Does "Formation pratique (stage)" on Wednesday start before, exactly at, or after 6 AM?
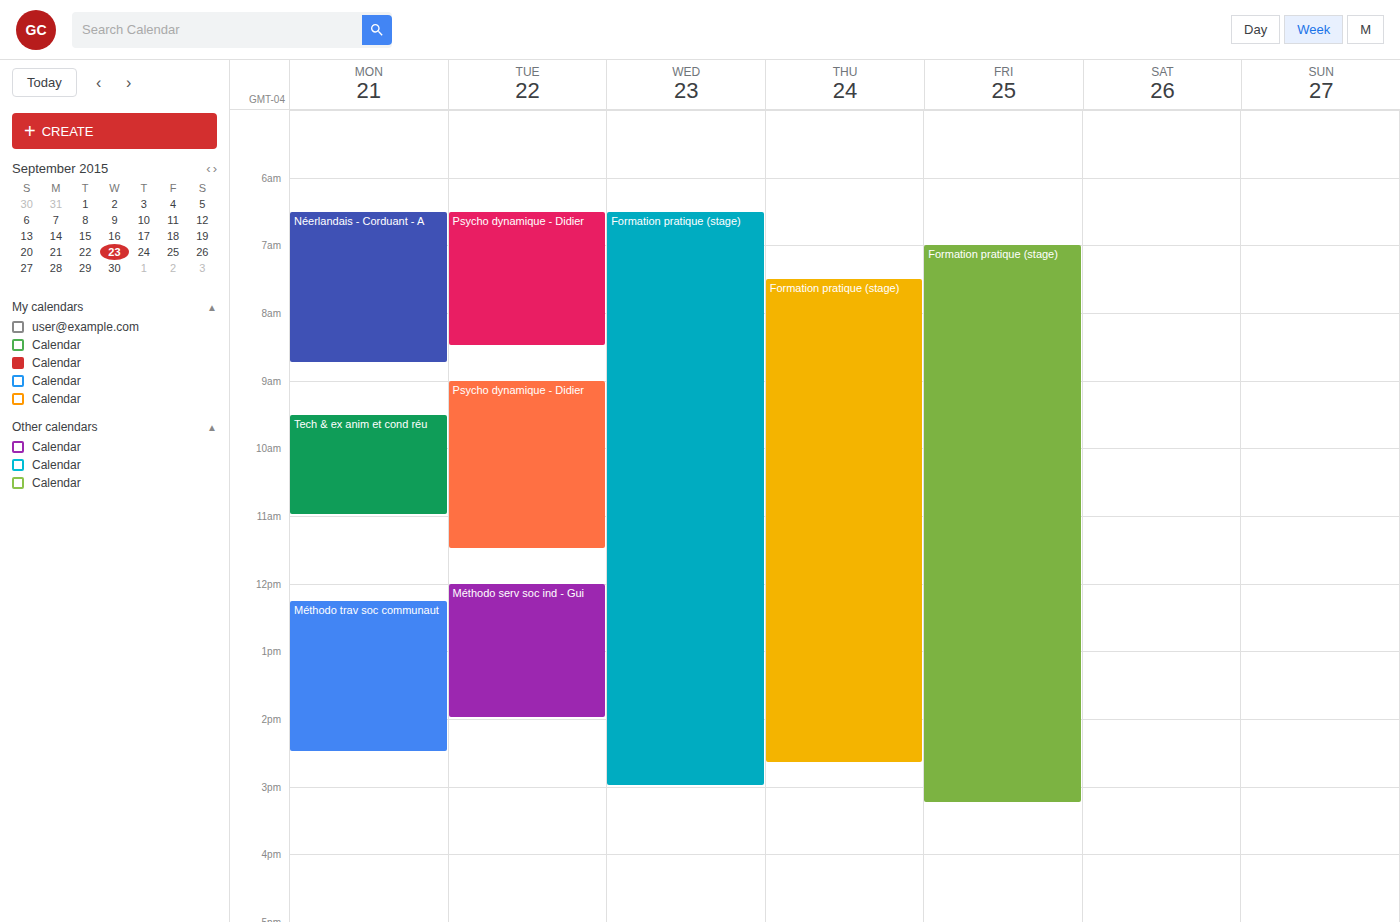
6:30 AM -- after 6 AM, 30 minutes below the 6 AM line.